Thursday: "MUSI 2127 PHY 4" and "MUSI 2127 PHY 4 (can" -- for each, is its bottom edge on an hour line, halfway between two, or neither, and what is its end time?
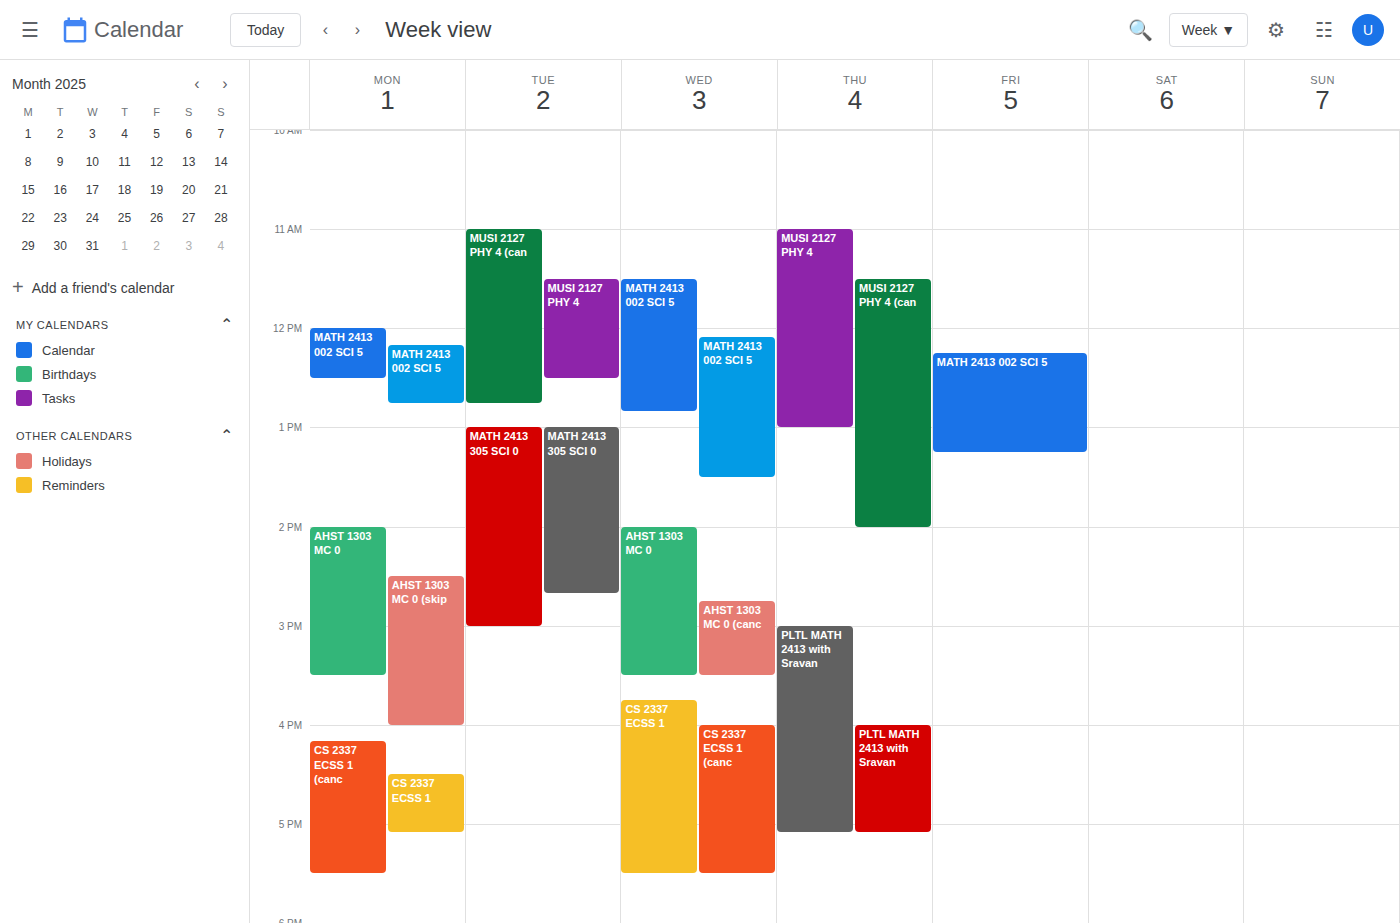
"MUSI 2127 PHY 4": 1:00 PM, exactly on the 1 PM line. "MUSI 2127 PHY 4 (can": 2:00 PM, exactly on the 2 PM line.